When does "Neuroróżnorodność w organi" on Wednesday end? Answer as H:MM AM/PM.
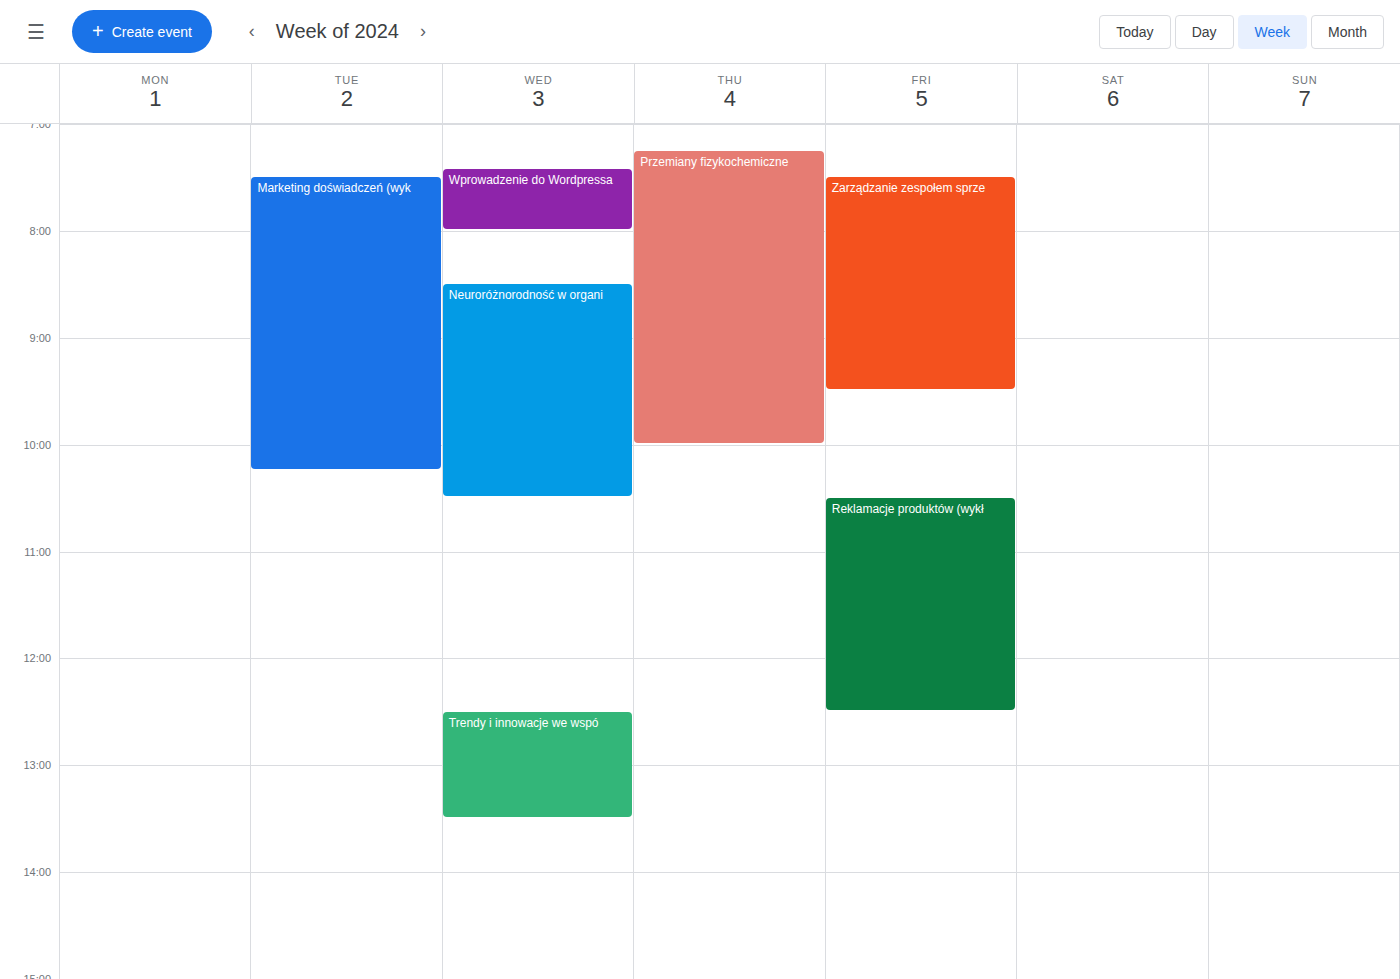
10:30 AM